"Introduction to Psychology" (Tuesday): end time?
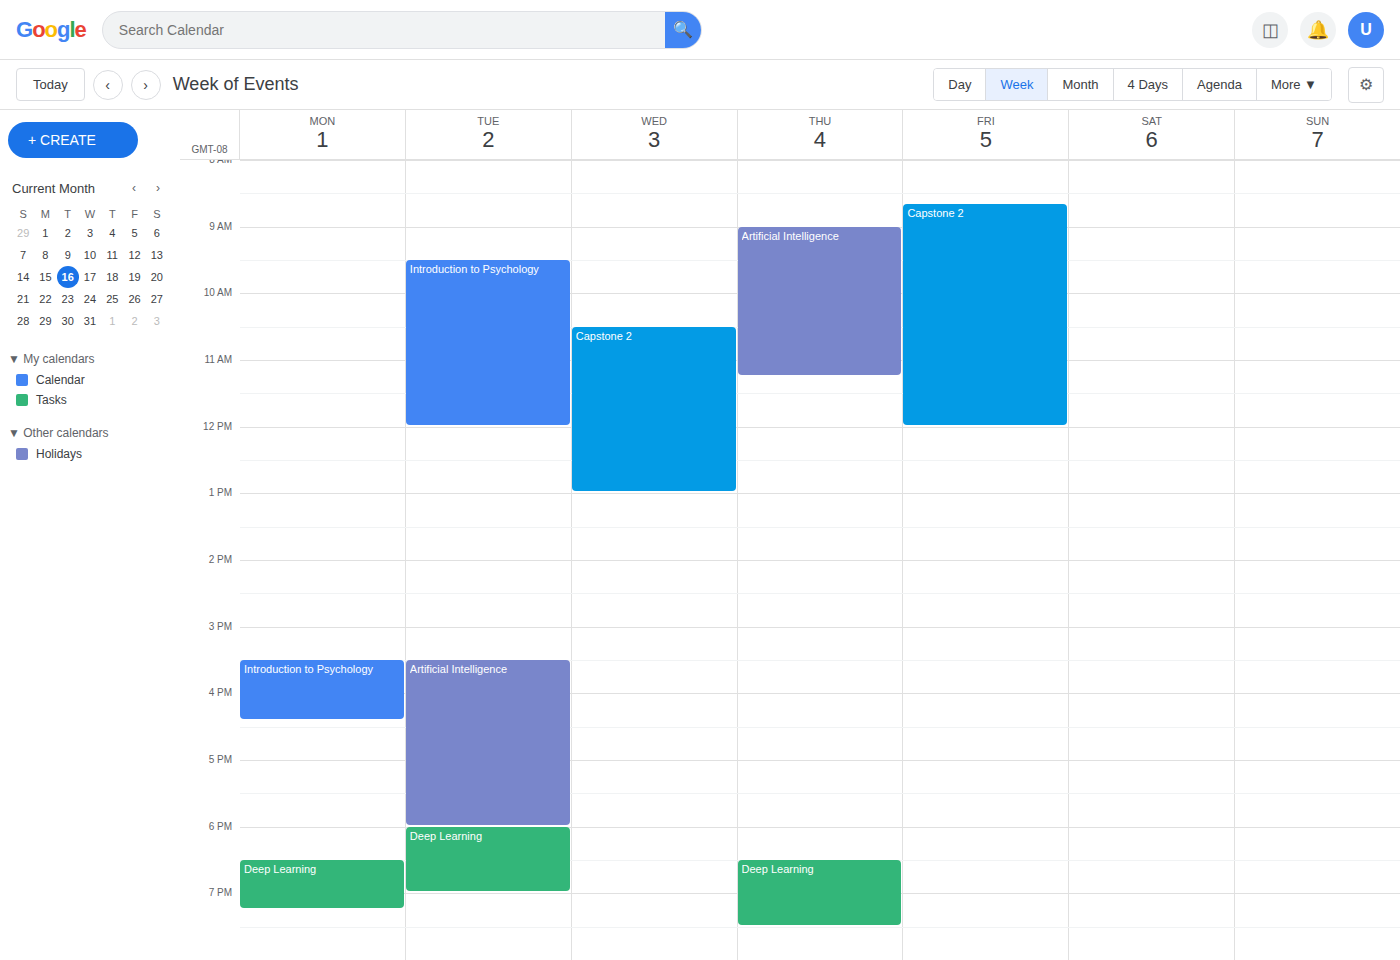
12:00 PM